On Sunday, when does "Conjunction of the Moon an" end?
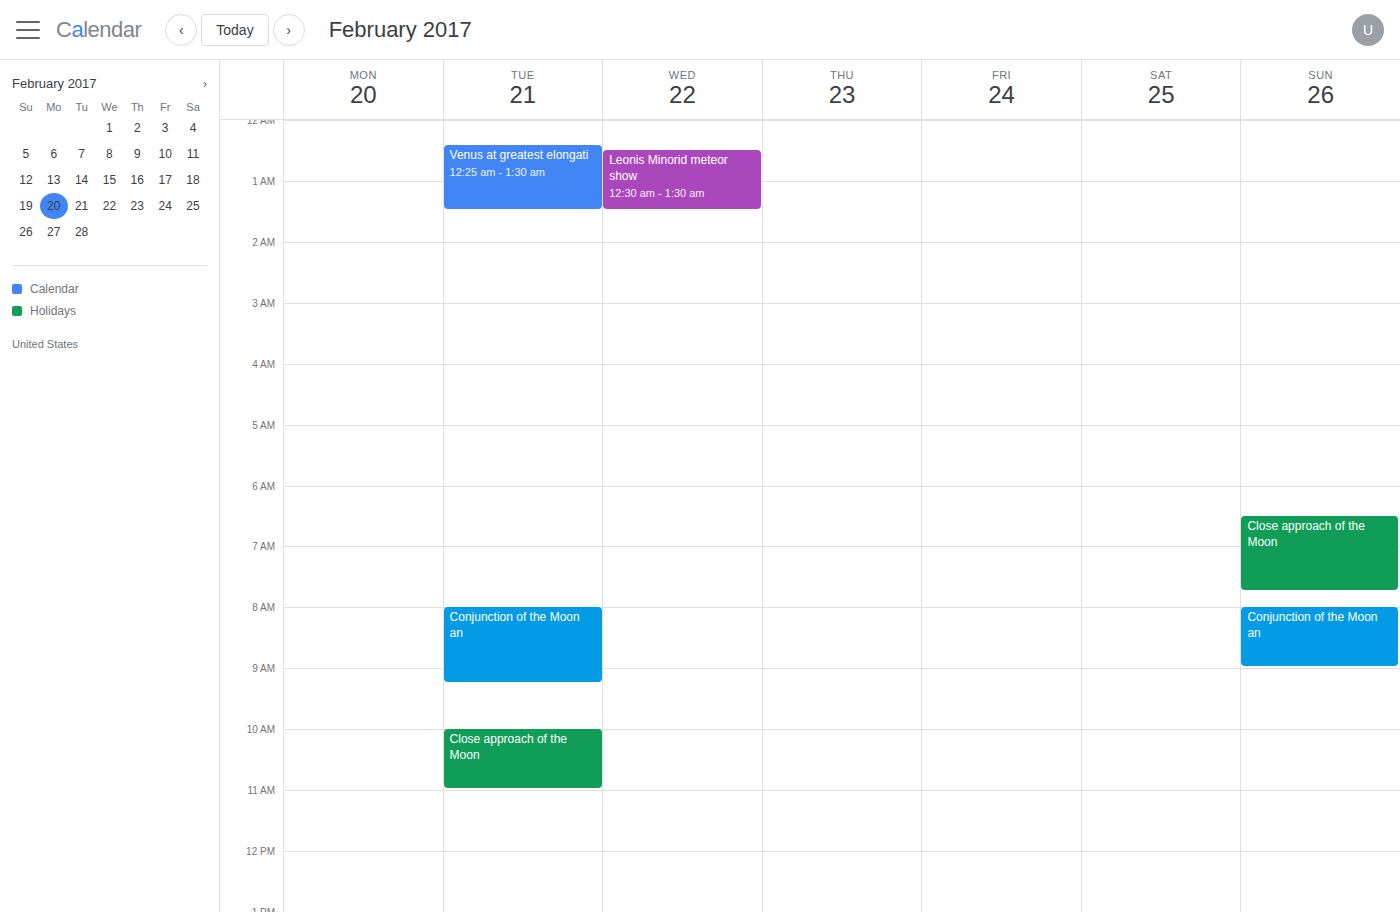
9:00 AM